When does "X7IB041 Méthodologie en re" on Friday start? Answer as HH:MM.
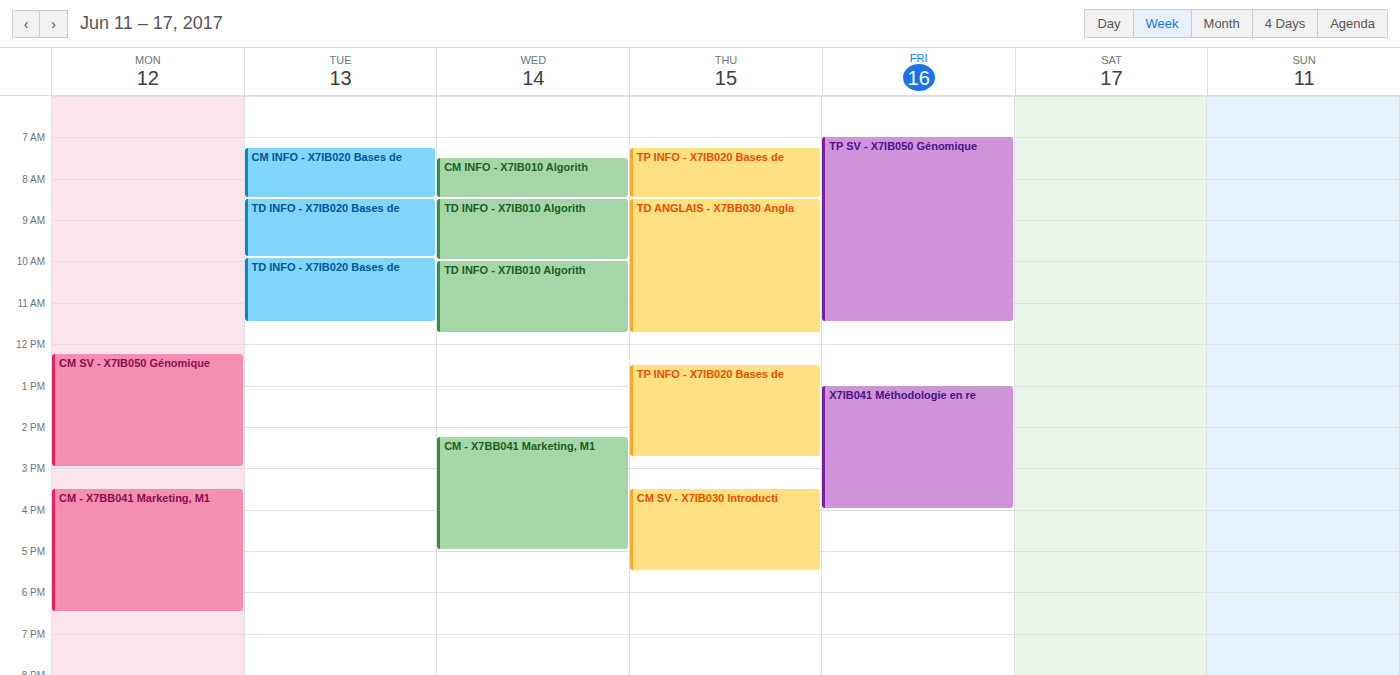
13:00